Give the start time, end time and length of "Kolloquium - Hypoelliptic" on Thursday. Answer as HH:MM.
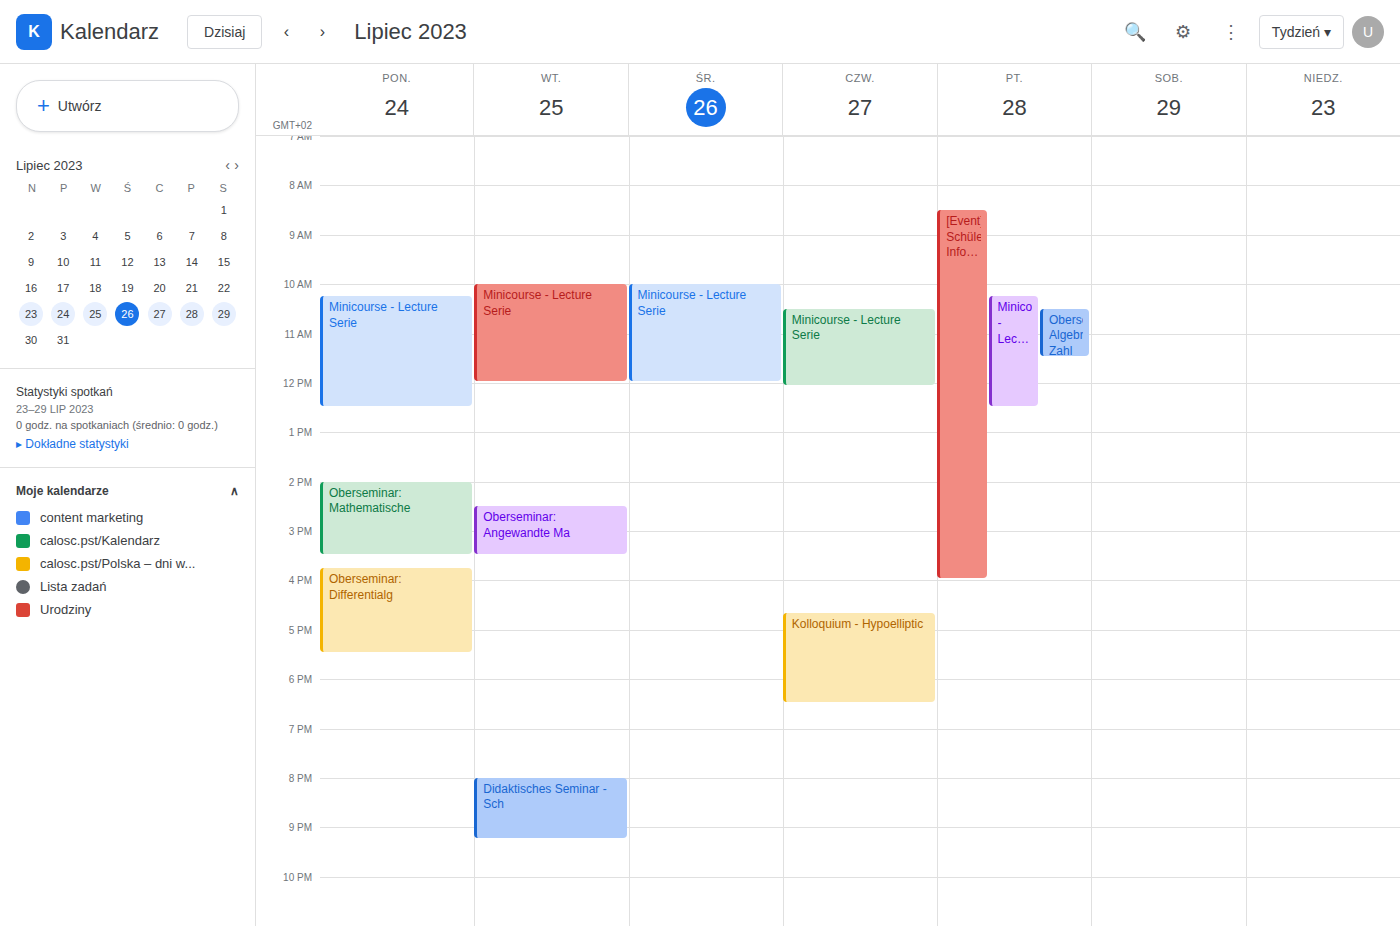
16:40 to 18:30, 1 hour 50 minutes